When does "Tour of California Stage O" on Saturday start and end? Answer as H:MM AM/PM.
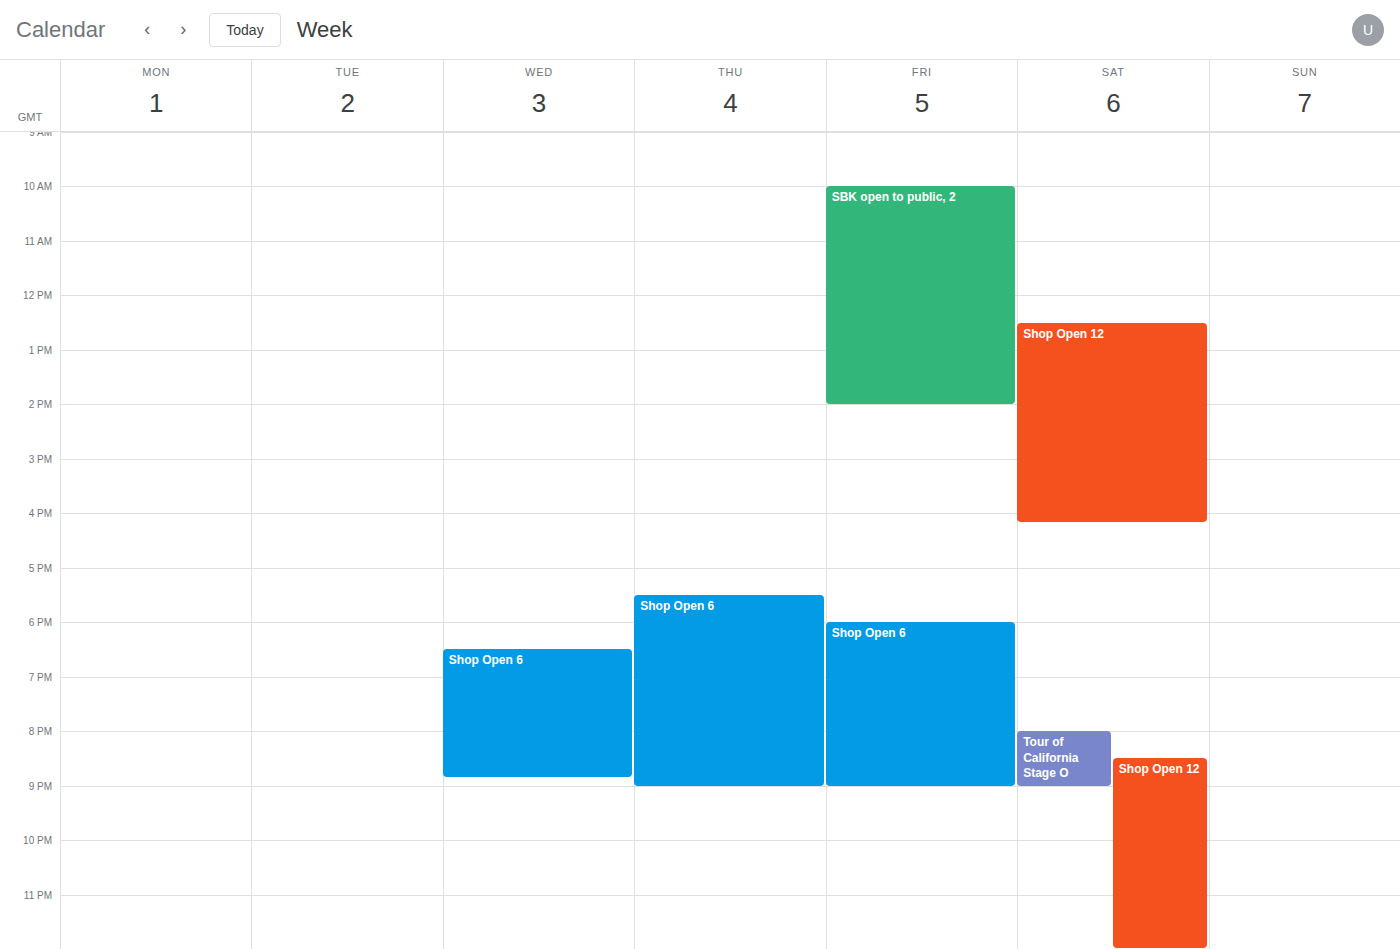
8:00 PM to 9:00 PM